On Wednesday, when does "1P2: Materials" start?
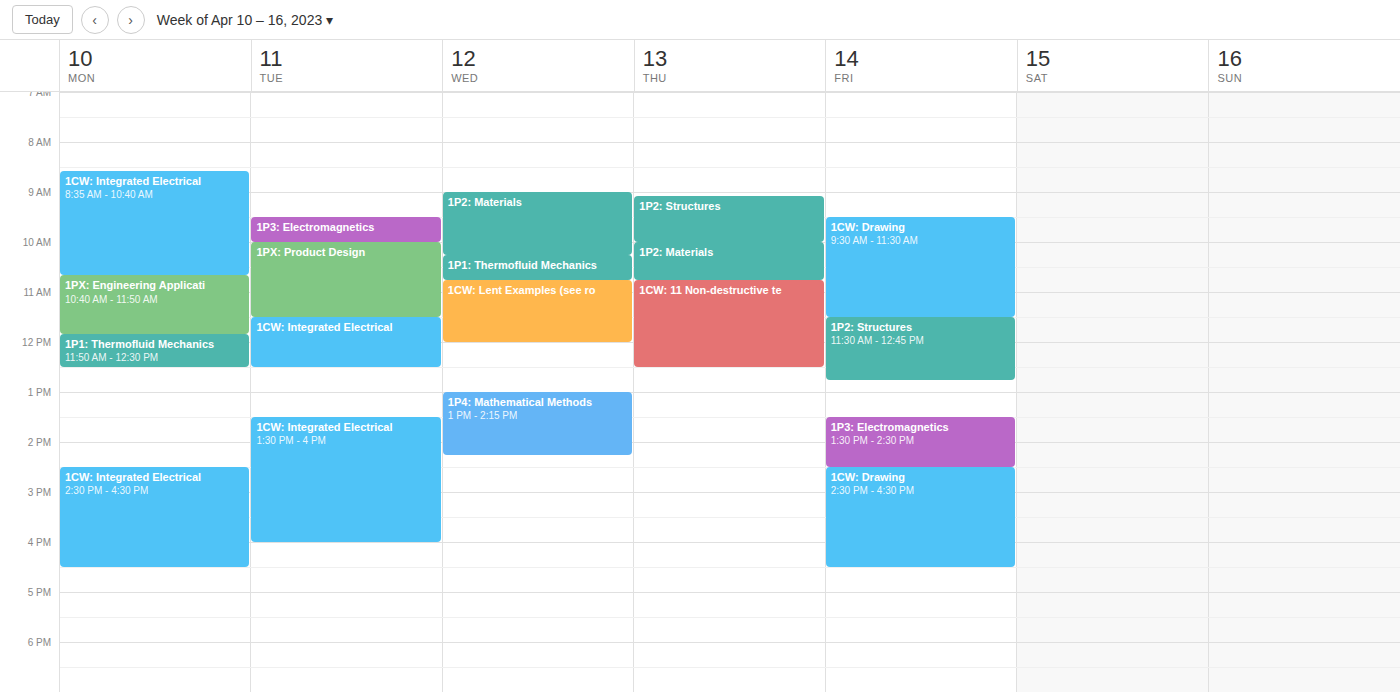
09:00